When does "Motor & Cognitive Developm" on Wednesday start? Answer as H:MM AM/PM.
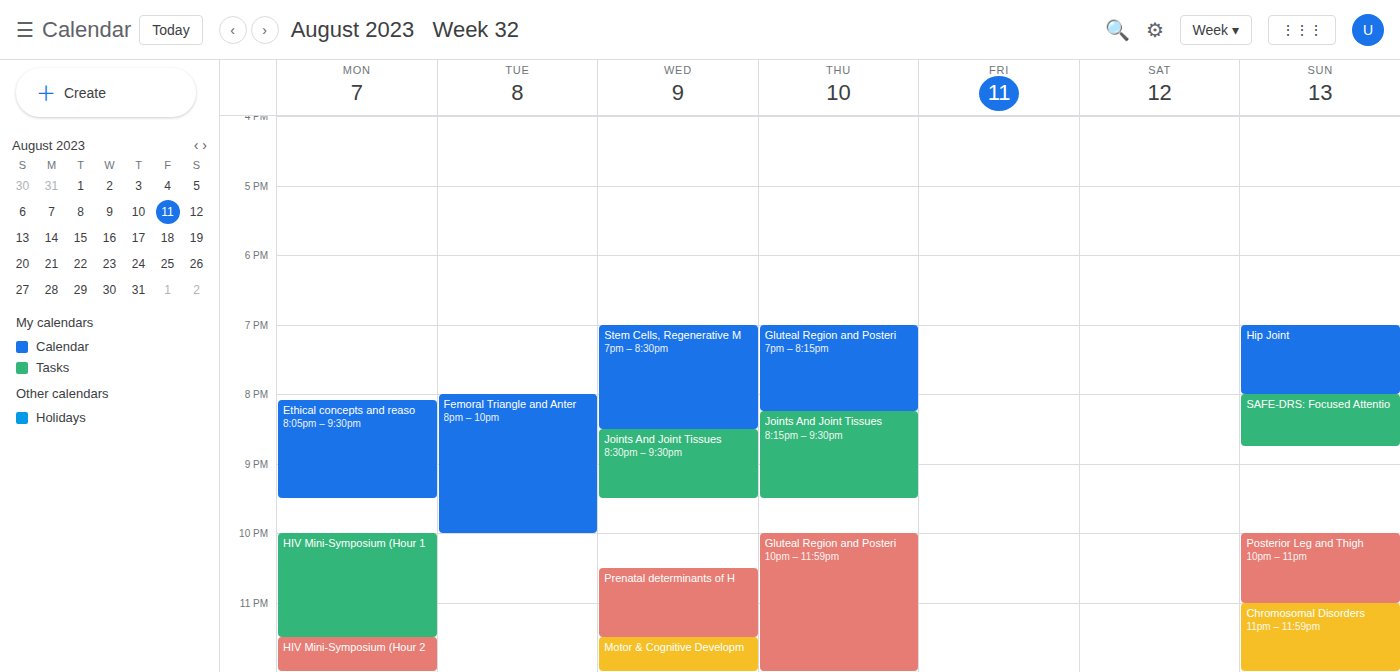
11:30 PM